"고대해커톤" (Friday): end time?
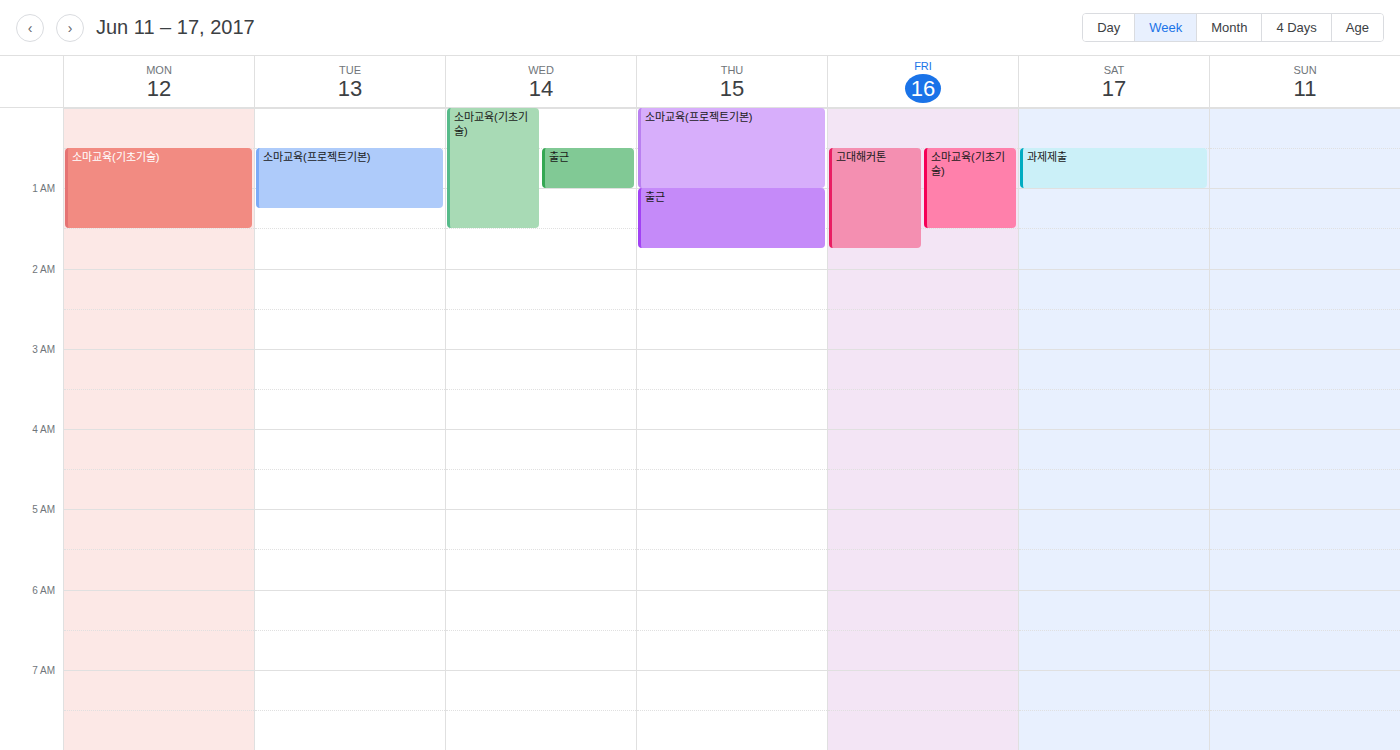
1:45 AM